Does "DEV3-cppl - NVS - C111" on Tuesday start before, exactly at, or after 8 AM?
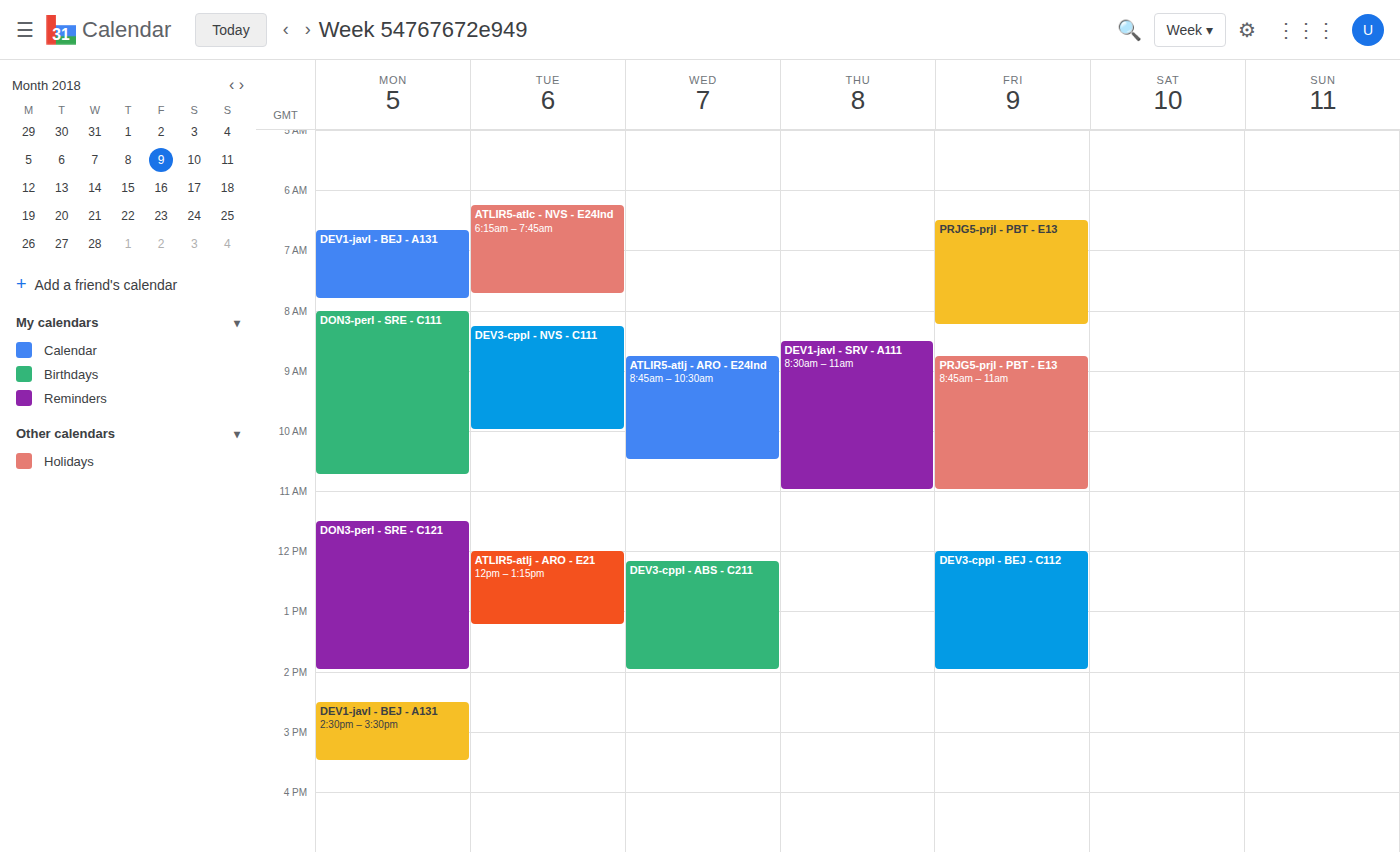
8:15 AM -- after 8 AM, 15 minutes below the 8 AM line.